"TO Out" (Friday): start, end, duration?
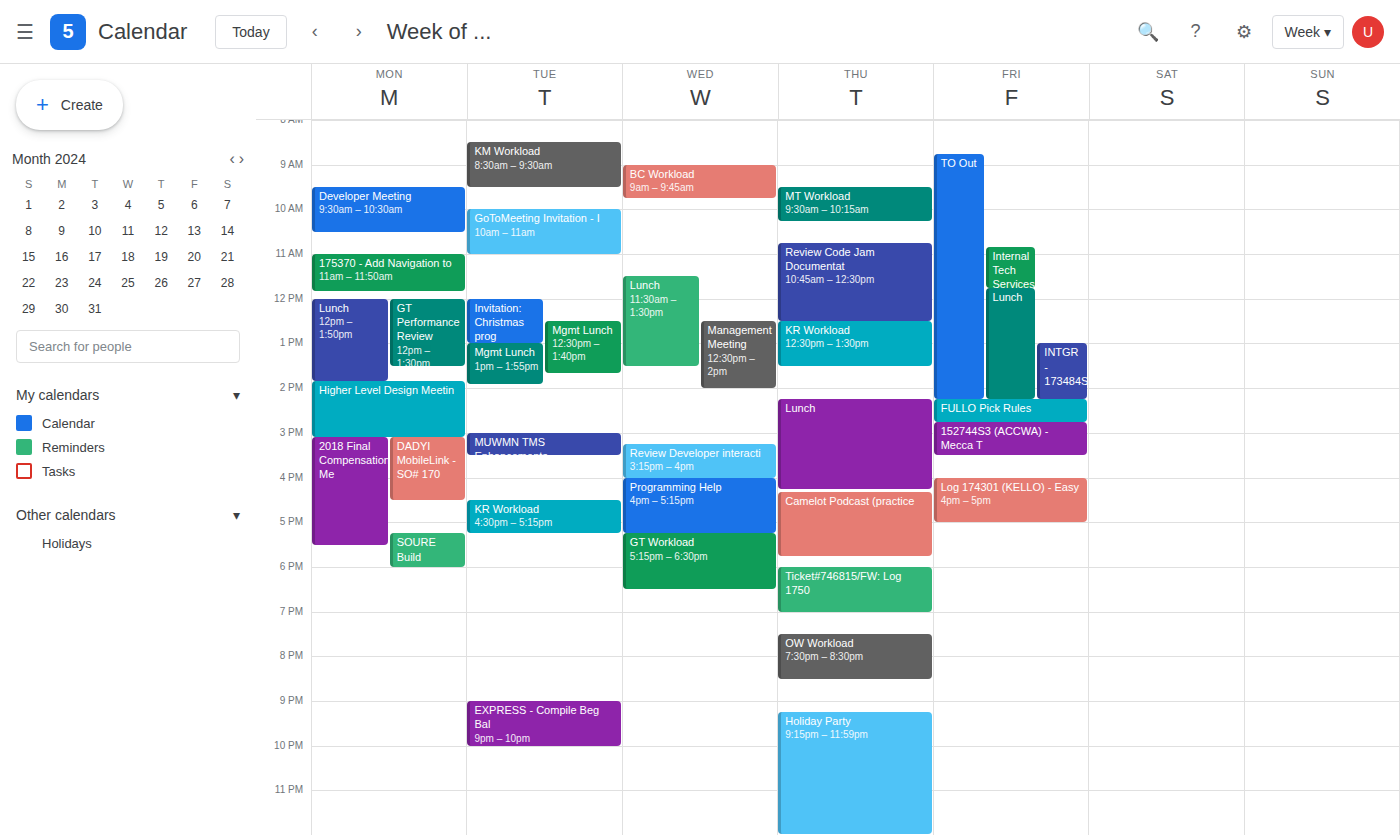
8:45 AM to 2:15 PM, 5 hours 30 minutes